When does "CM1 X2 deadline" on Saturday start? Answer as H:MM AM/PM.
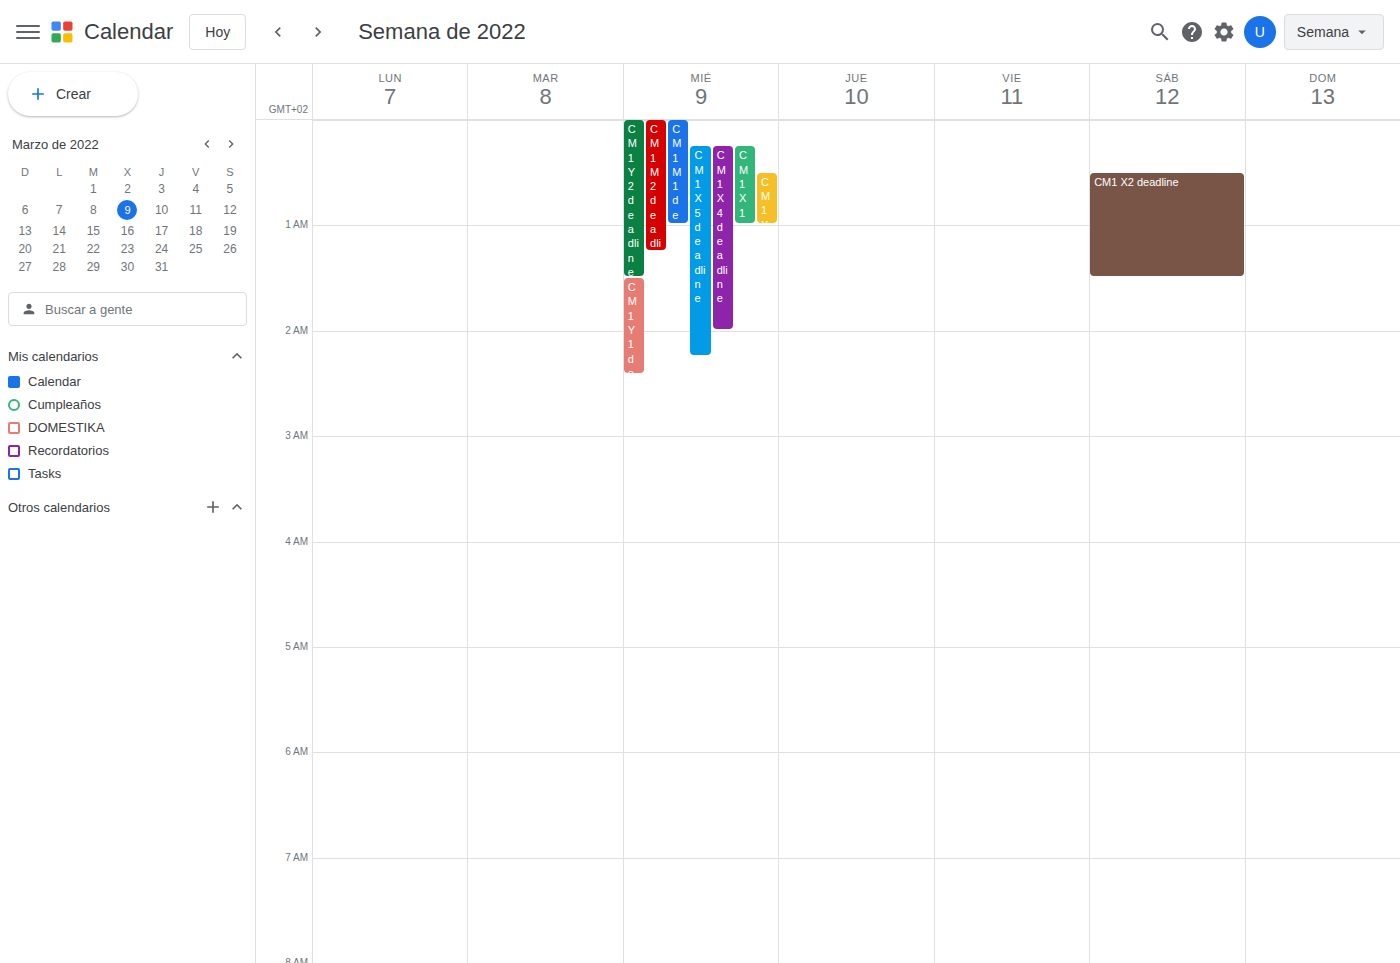
12:30 AM